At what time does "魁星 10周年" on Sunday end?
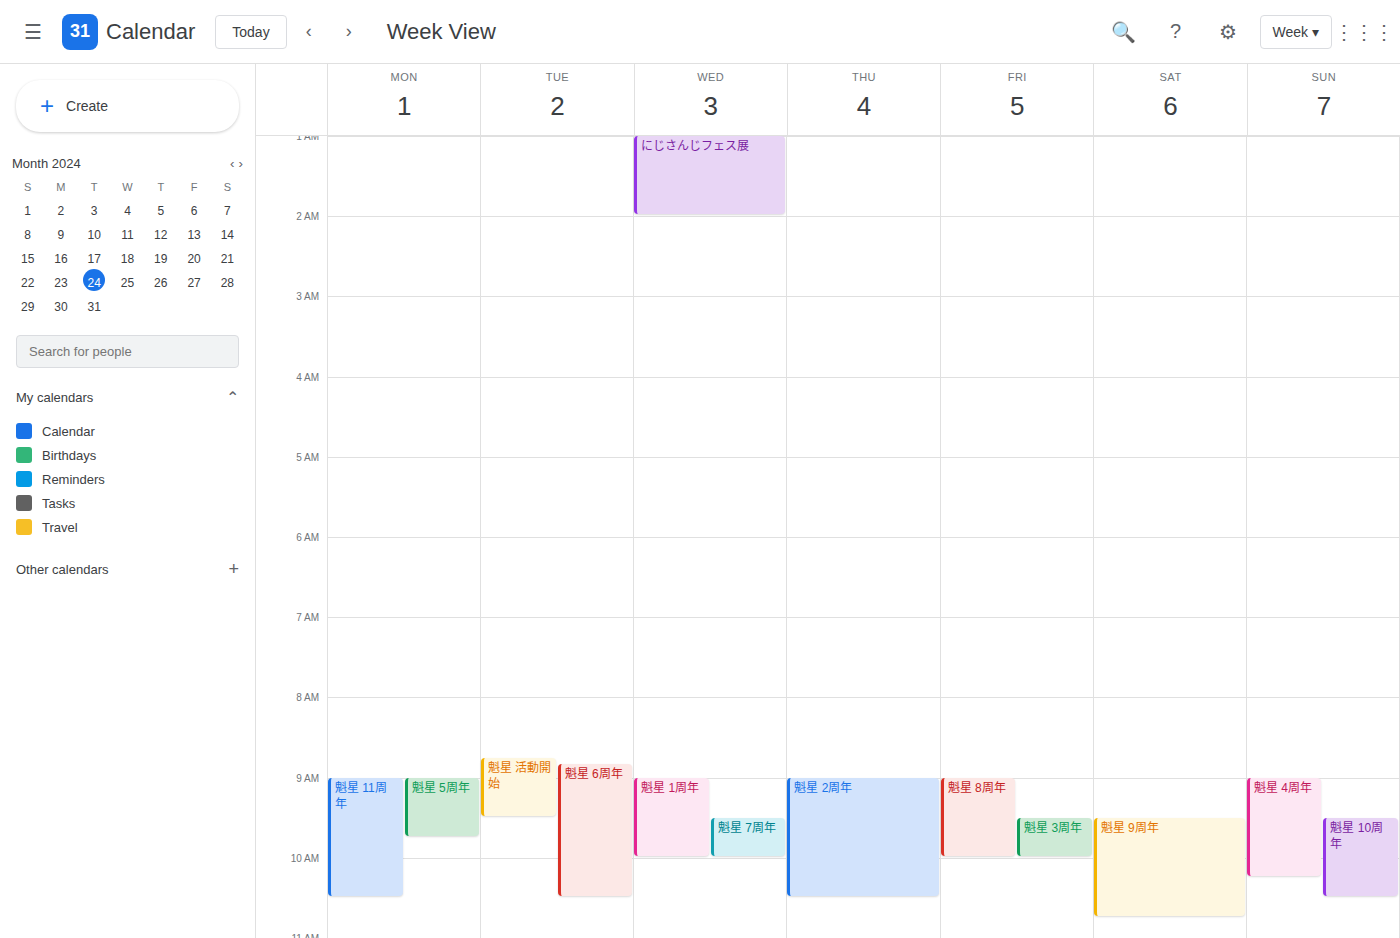
10:30 AM